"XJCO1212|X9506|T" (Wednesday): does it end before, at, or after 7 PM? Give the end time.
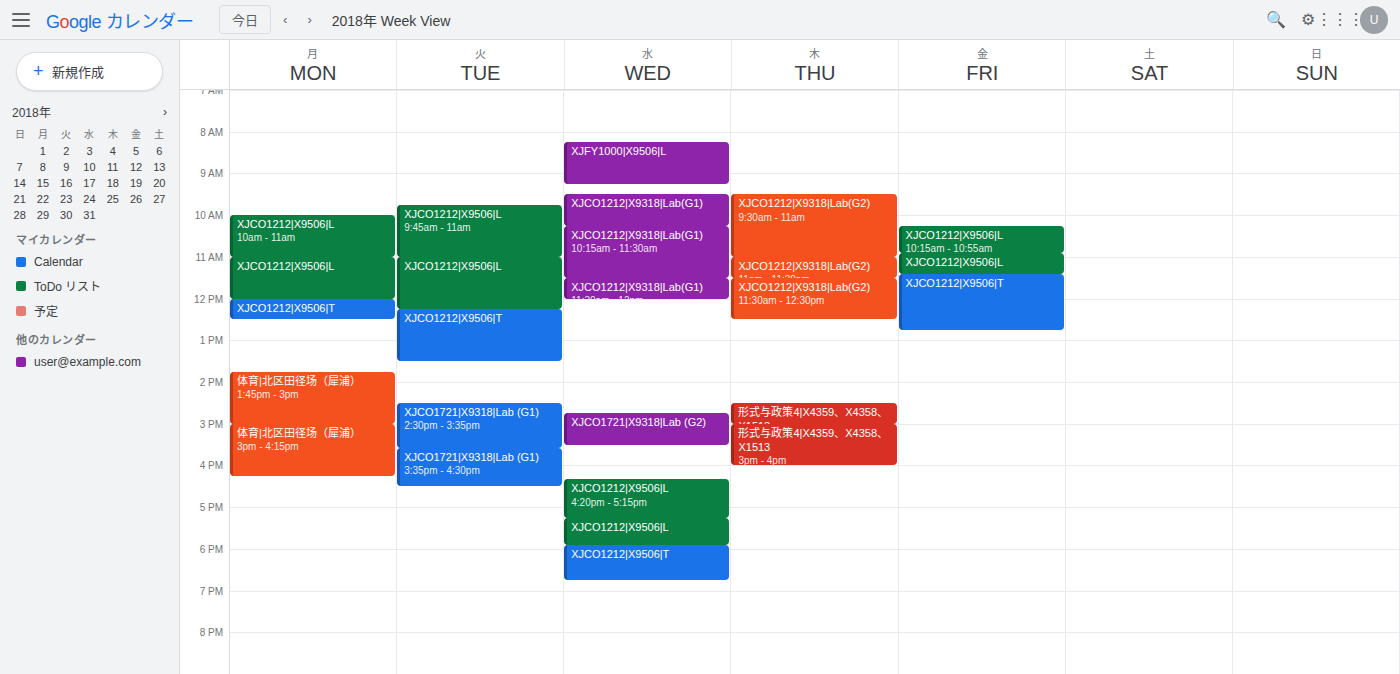
6:45 PM -- before 7 PM, 15 minutes above the 7 PM line.